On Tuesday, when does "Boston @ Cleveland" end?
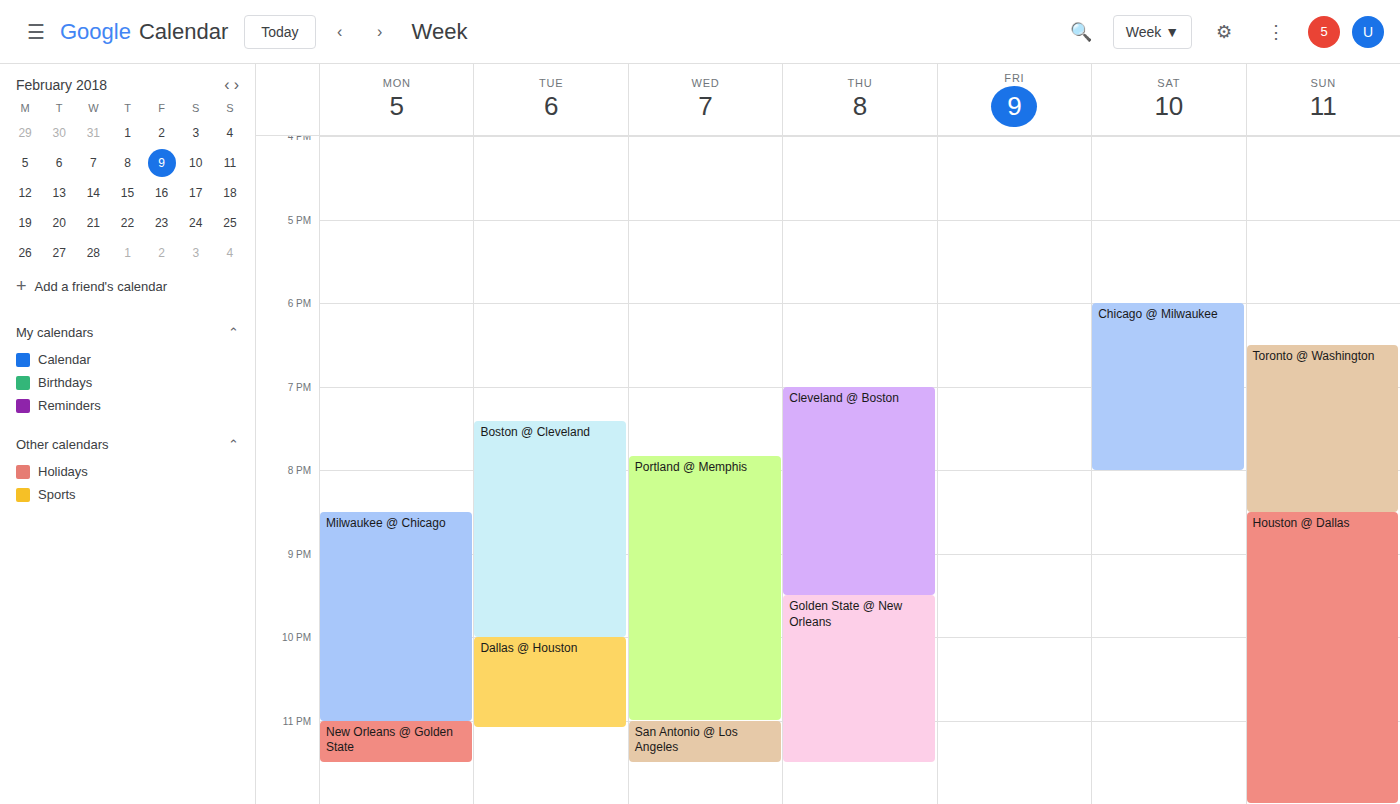
10:00 PM